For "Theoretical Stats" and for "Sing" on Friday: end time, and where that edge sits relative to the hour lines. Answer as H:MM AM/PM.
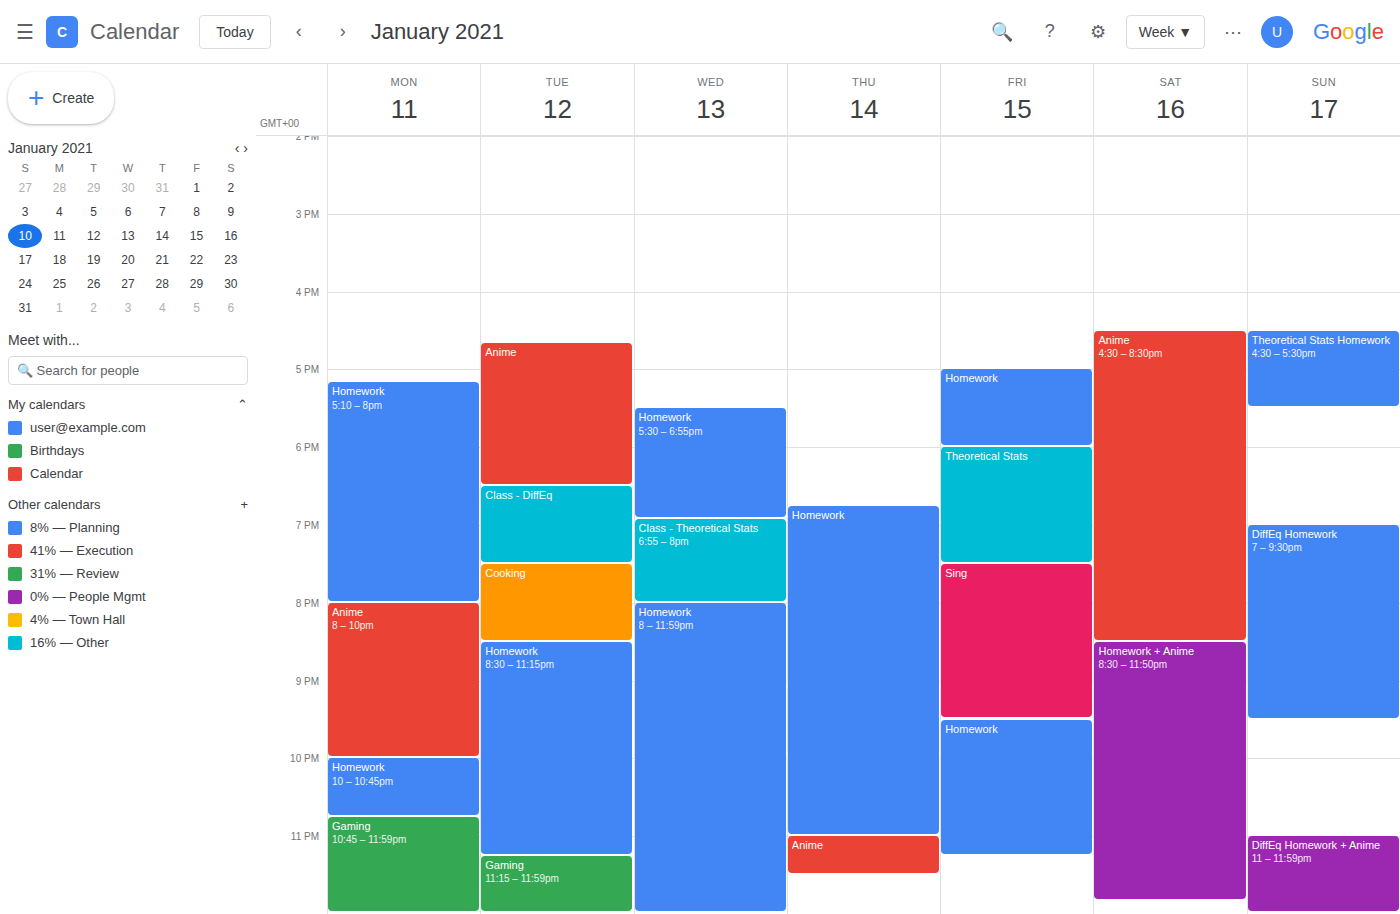
"Theoretical Stats": 7:30 PM, halfway between the 7 PM and 8 PM lines. "Sing": 9:30 PM, halfway between the 9 PM and 10 PM lines.